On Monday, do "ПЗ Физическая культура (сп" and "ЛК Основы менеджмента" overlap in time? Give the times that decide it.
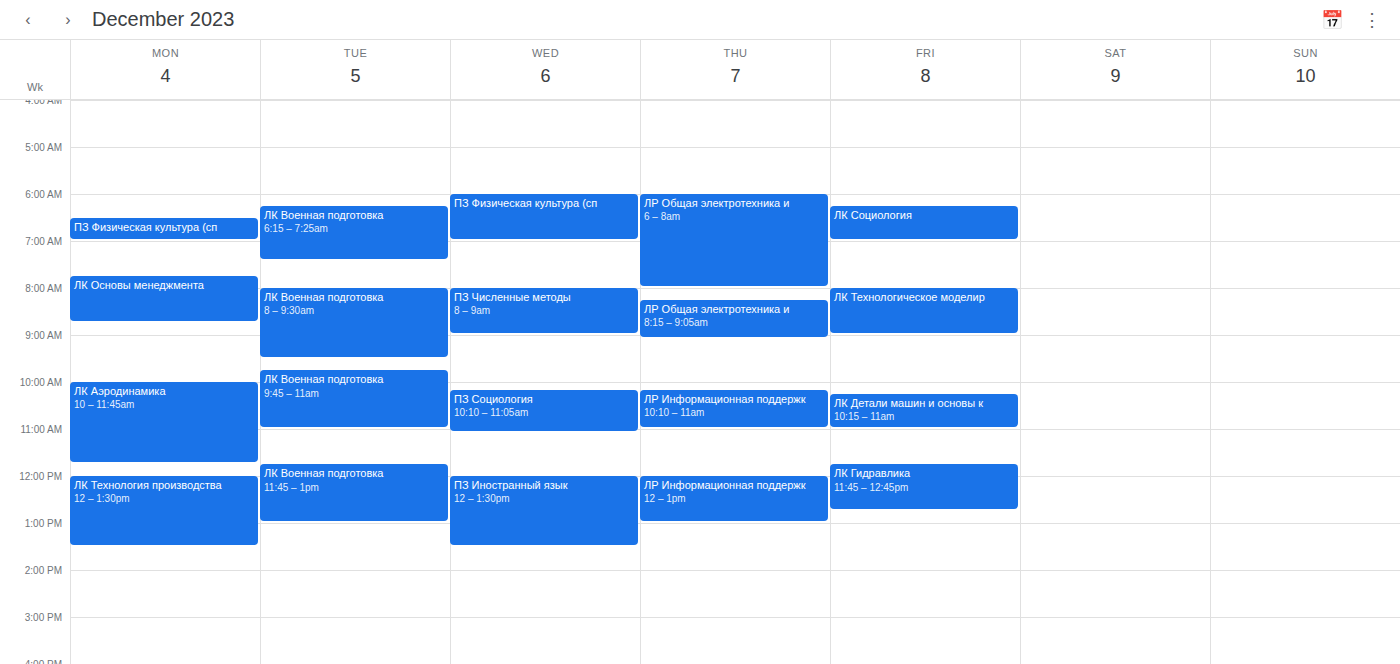
"ПЗ Физическая культура (сп" ends at 7:00 AM and "ЛК Основы менеджмента" starts at 7:45 AM -- no overlap.